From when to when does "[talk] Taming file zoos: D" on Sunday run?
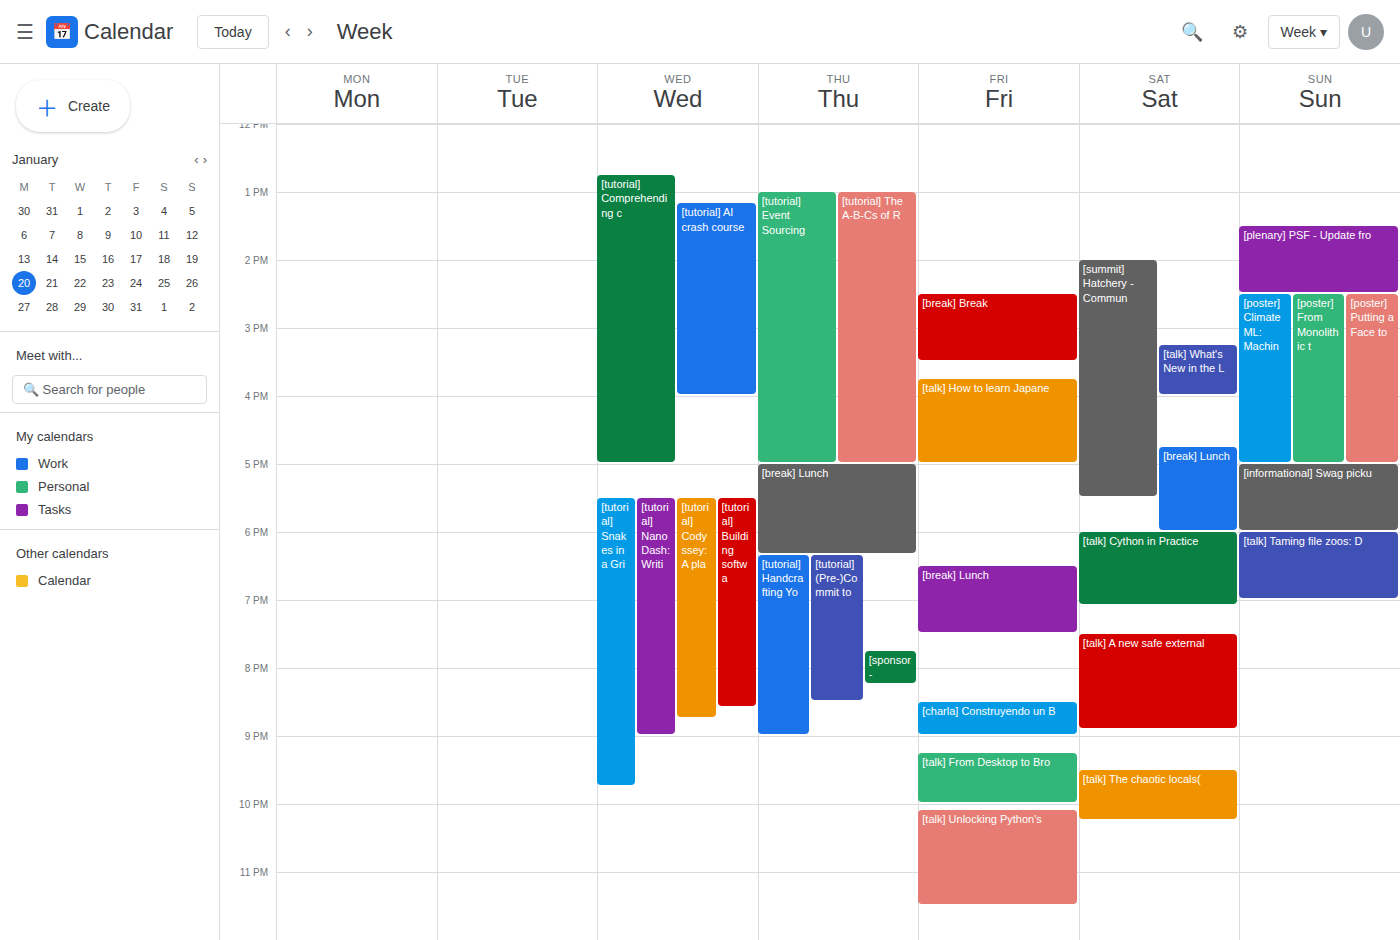
6:00 PM to 7:00 PM